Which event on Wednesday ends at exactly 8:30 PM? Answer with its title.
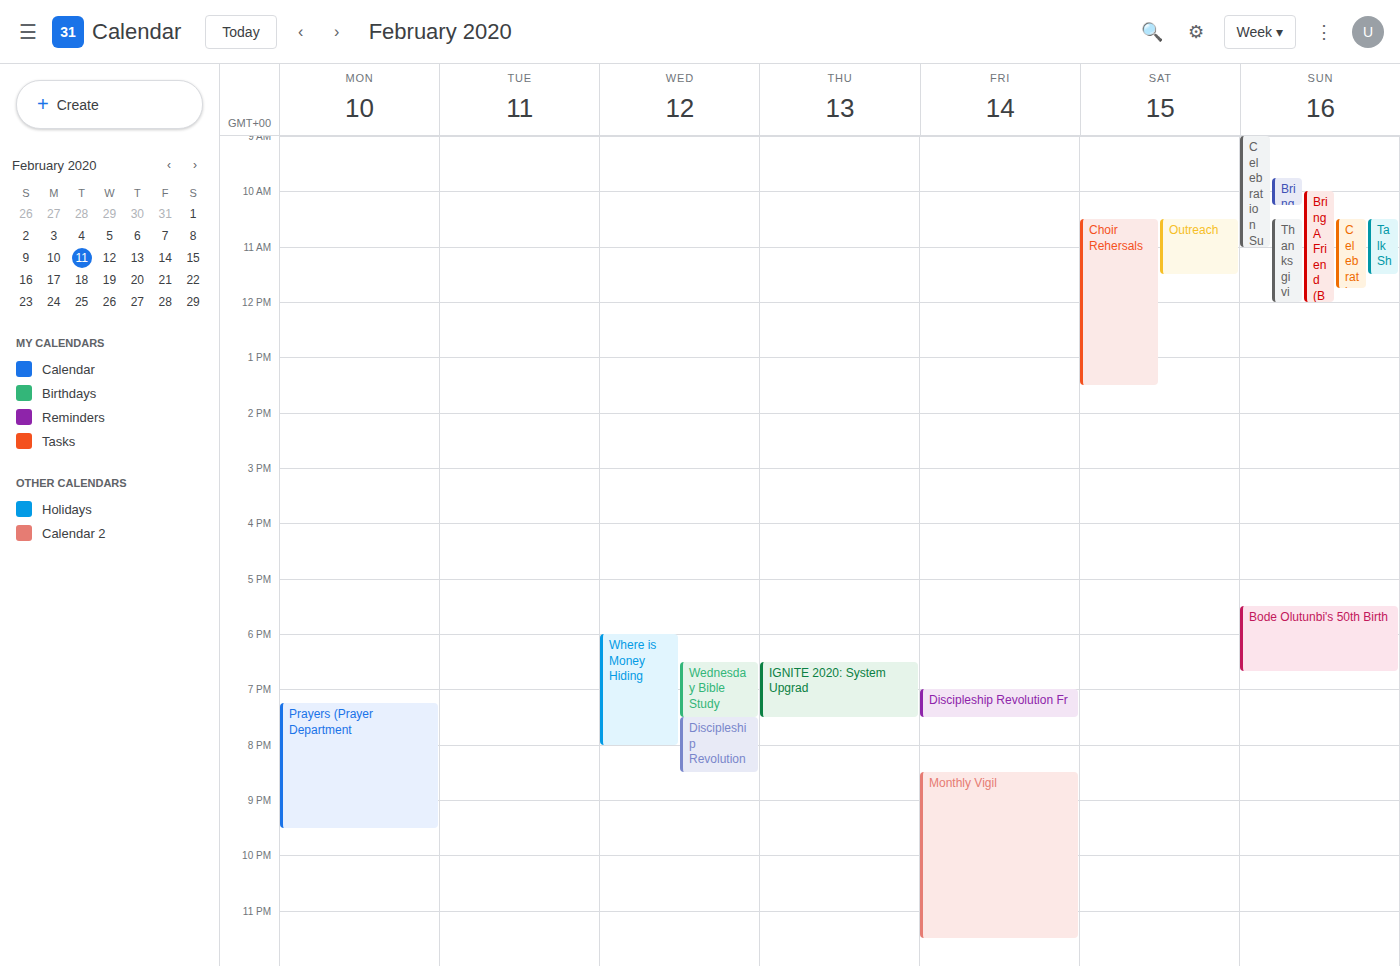
"Discipleship Revolution"